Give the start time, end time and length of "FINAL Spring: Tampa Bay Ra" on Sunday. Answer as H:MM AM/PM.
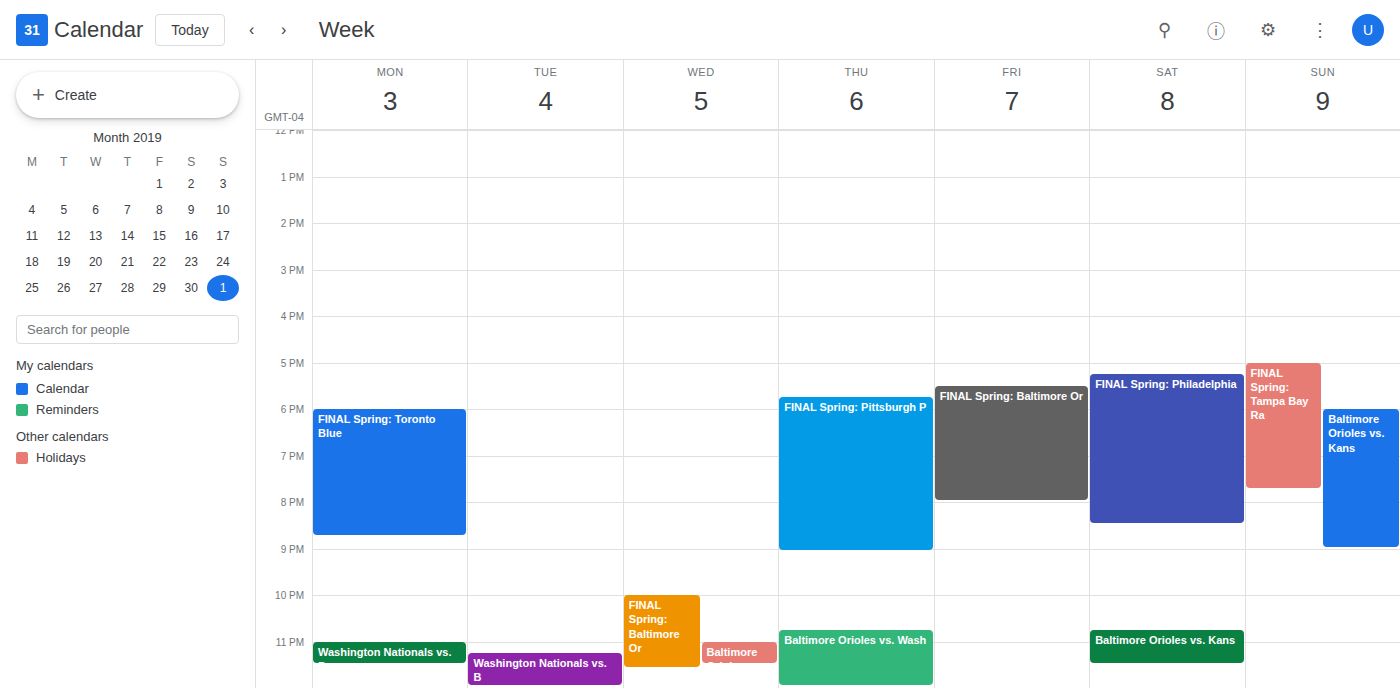
5:00 PM to 7:45 PM, 2 hours 45 minutes